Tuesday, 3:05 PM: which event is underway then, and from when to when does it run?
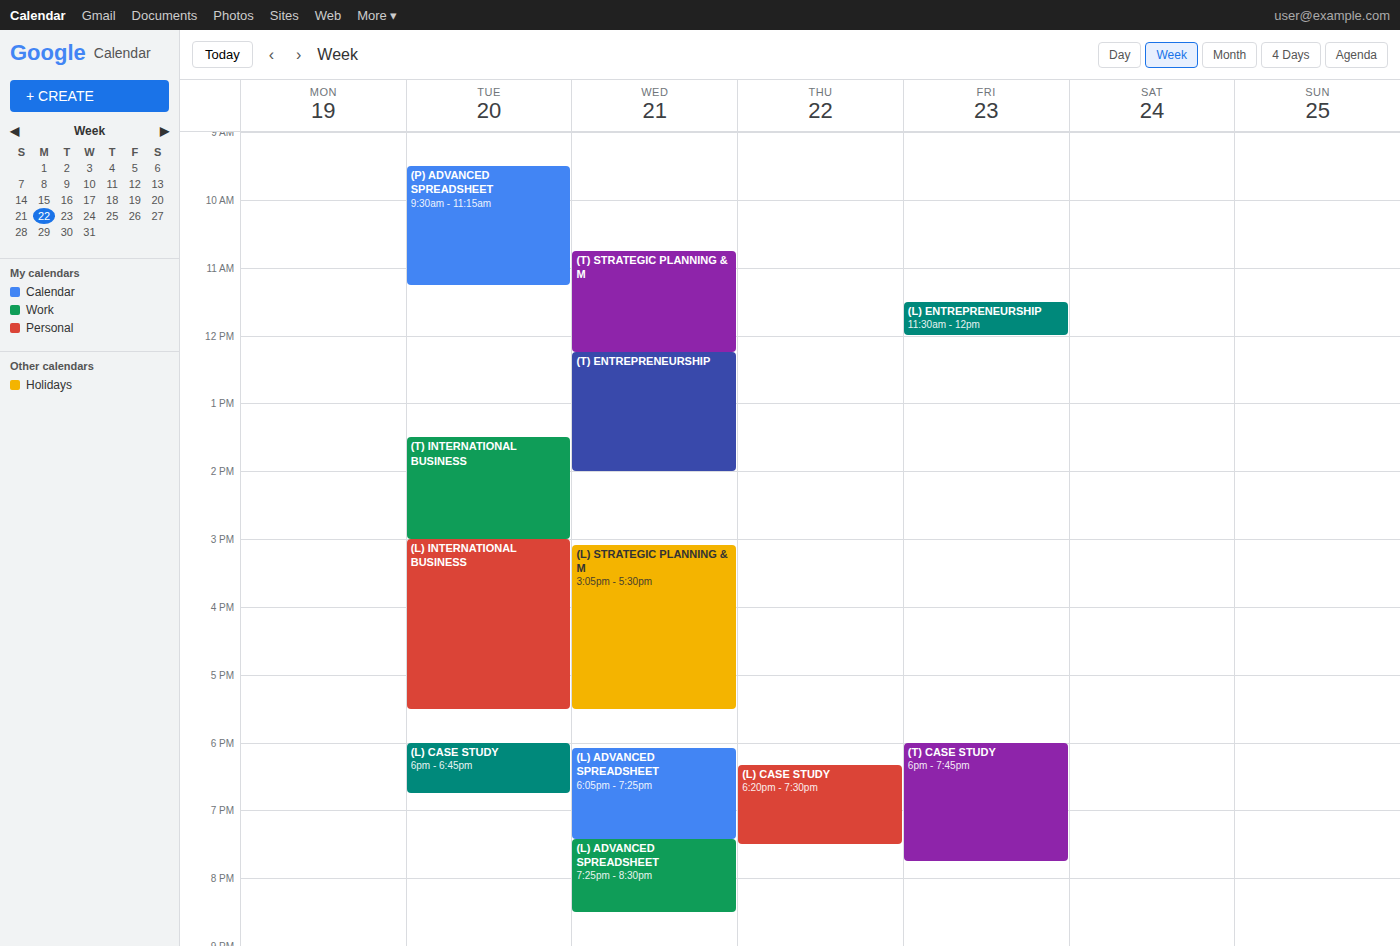
"(L) INTERNATIONAL BUSINESS", 3:00 PM to 5:30 PM